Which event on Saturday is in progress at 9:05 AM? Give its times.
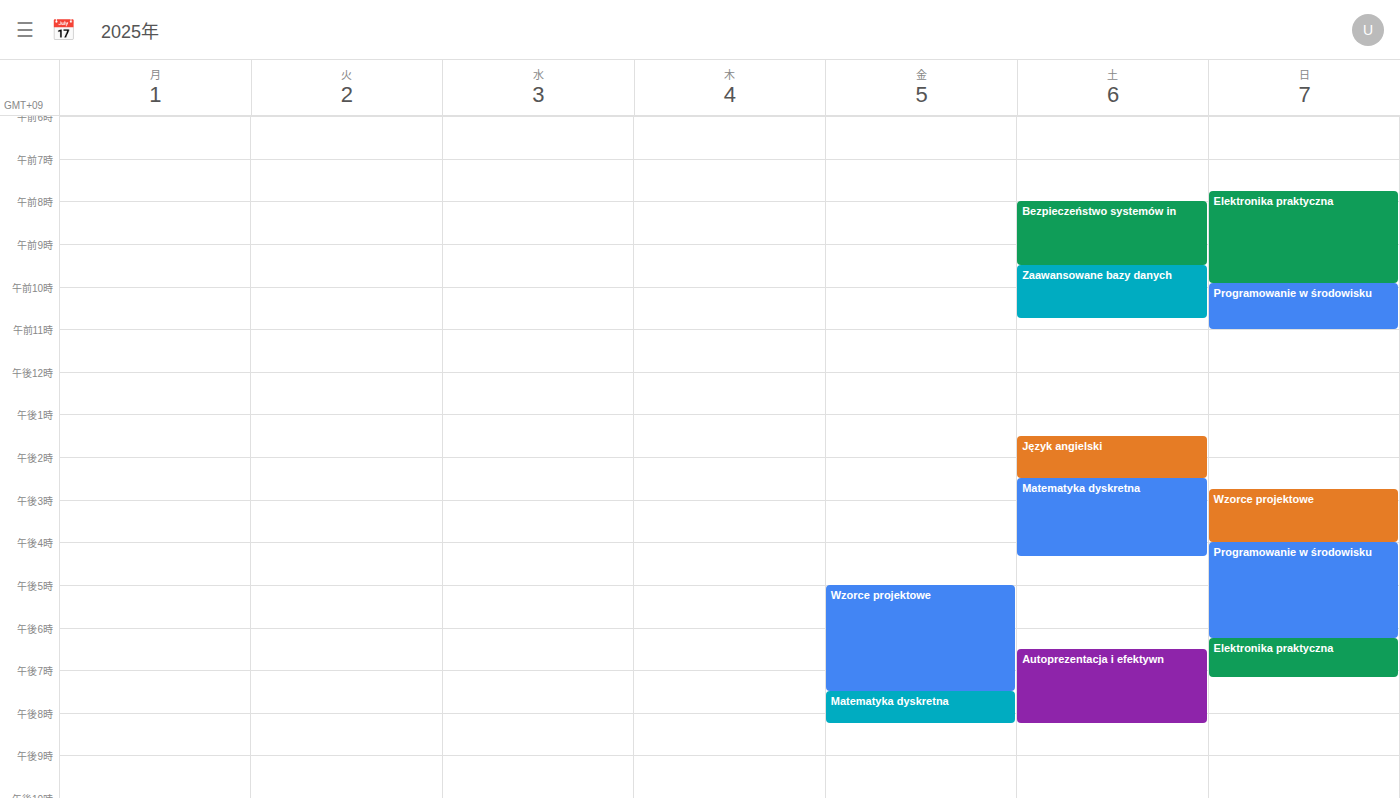
"Bezpieczeństwo systemów in", 8:00 AM to 9:30 AM